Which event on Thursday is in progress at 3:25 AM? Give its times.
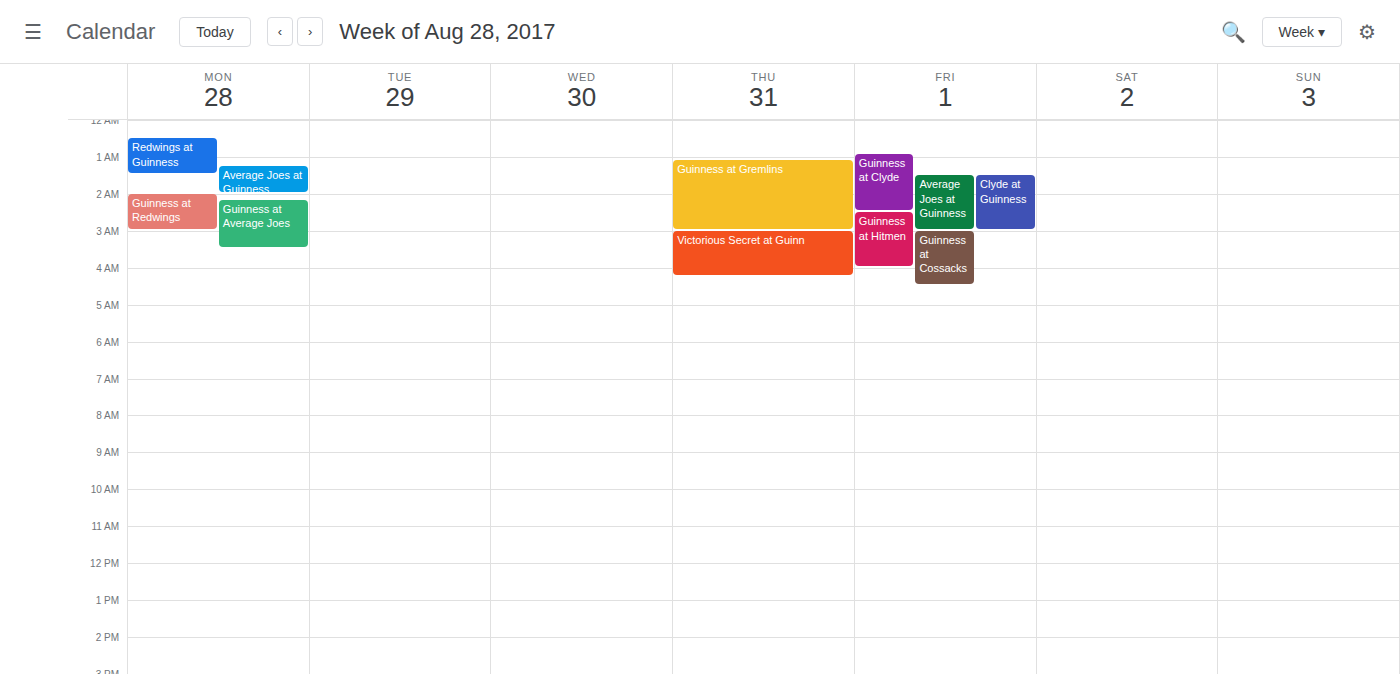
"Victorious Secret at Guinn", 3:00 AM to 4:15 AM